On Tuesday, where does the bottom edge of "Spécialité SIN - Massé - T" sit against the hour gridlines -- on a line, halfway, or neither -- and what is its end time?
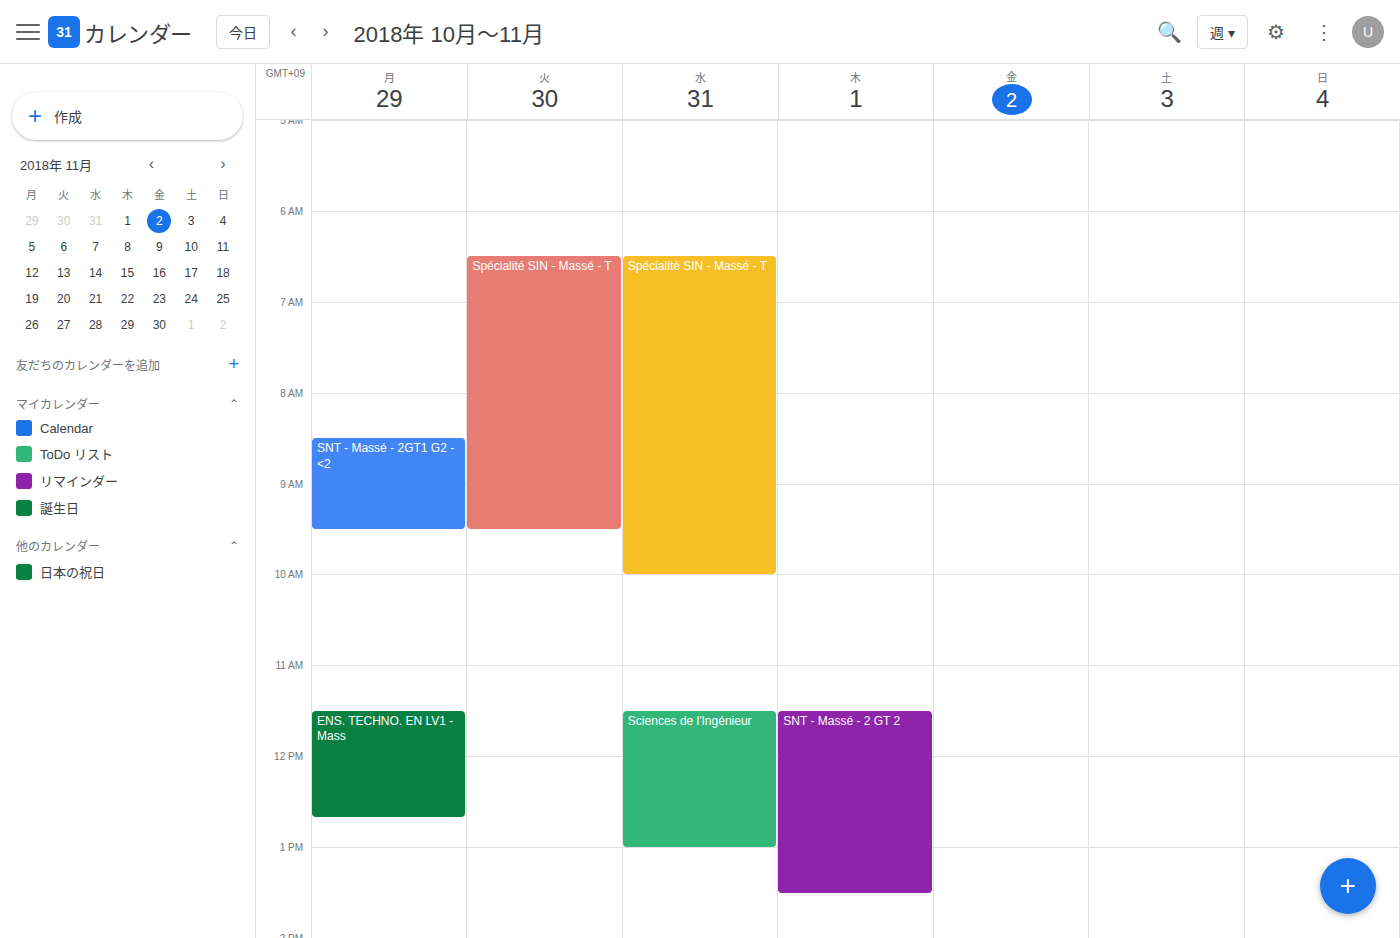
9:30 AM -- halfway between the 9 AM and 10 AM lines.